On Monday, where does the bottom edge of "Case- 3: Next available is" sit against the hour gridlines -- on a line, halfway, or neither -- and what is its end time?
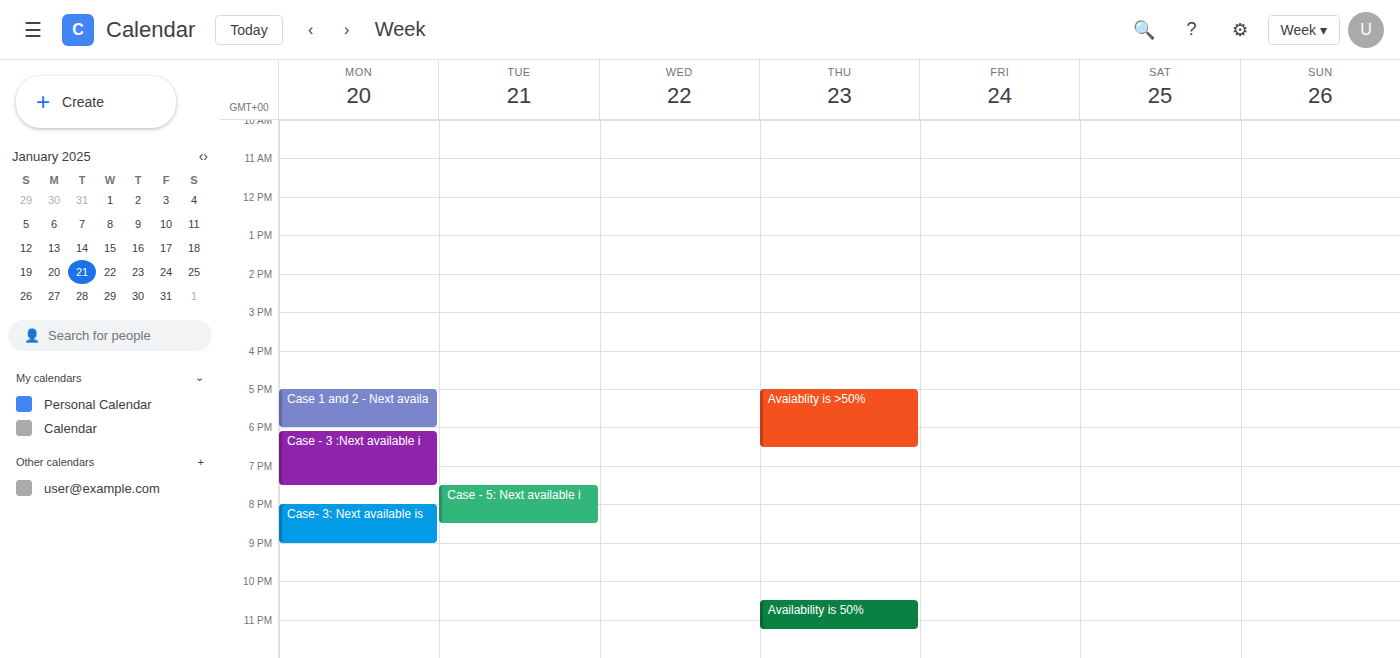
9:00 PM -- exactly on the 9 PM line.